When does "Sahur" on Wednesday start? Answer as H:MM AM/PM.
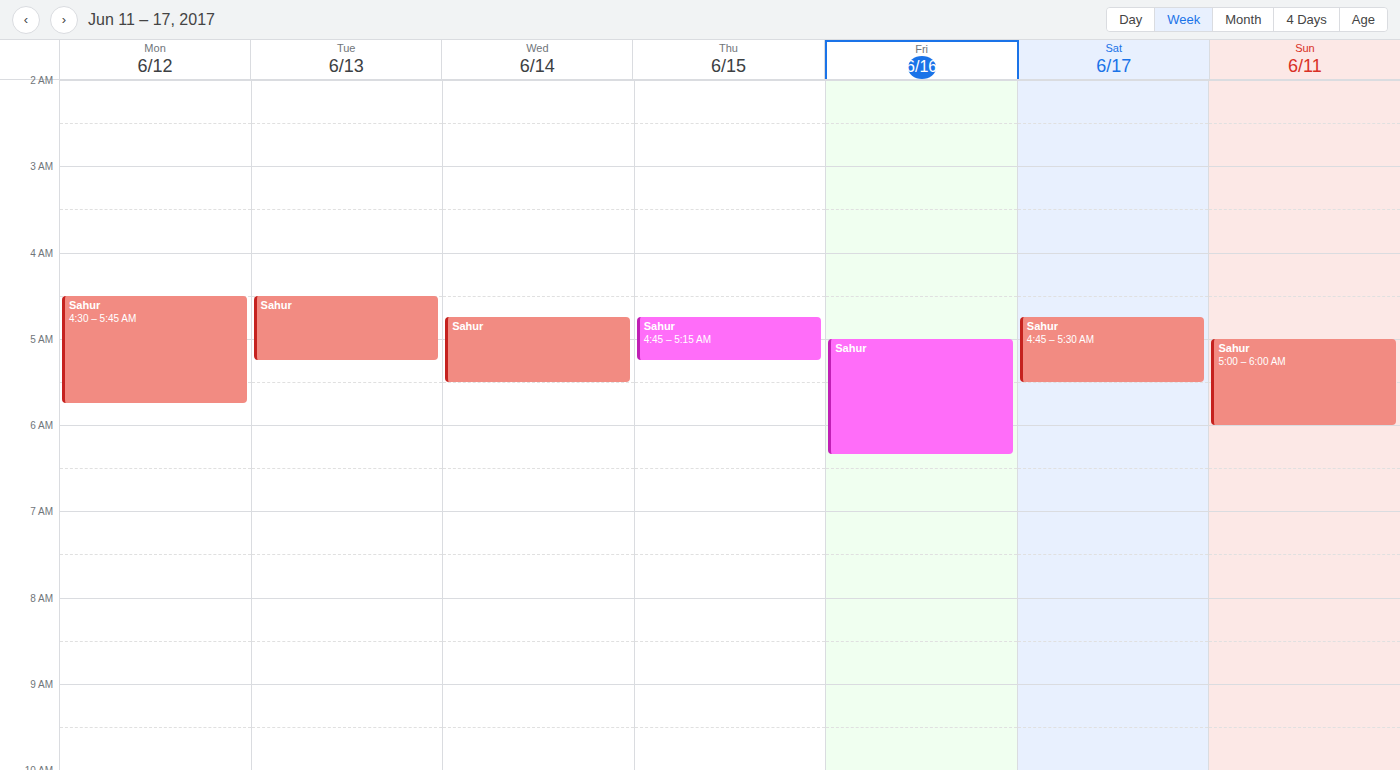
4:45 AM